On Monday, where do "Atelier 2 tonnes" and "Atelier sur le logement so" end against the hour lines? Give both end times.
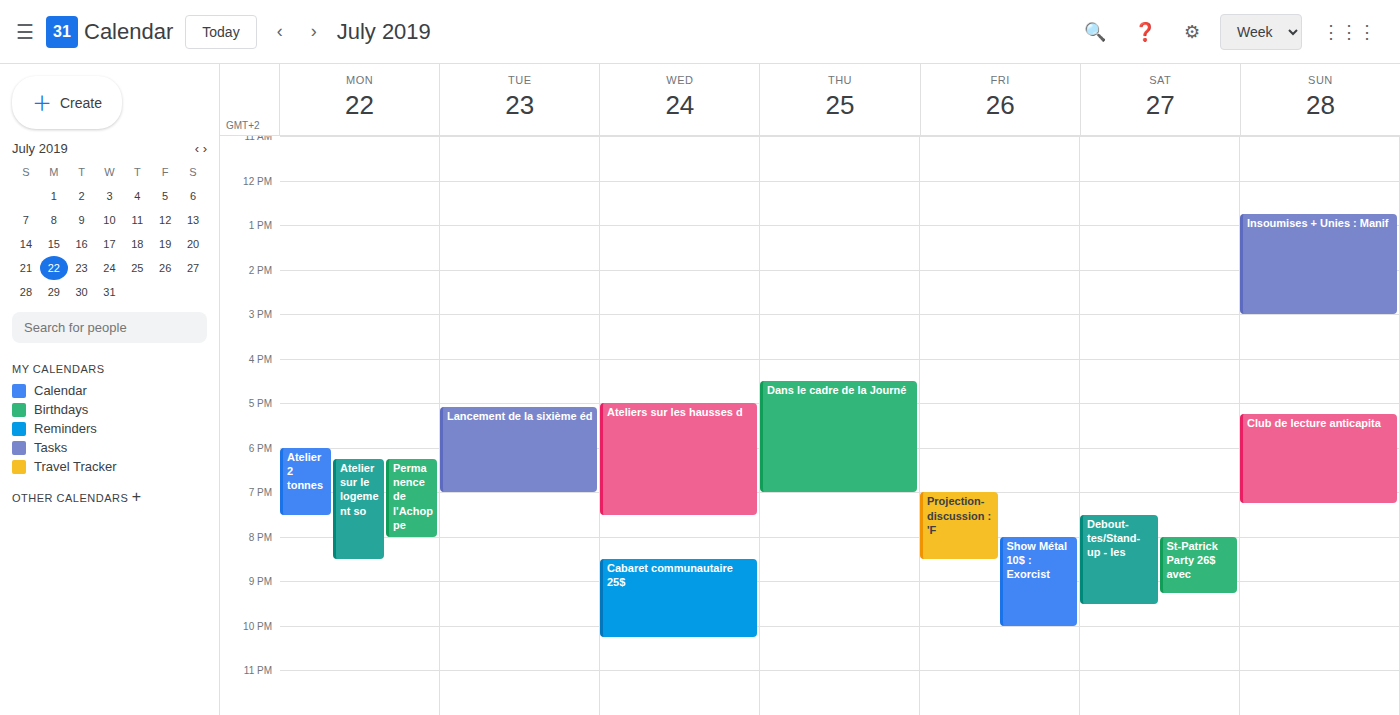
"Atelier 2 tonnes": 7:30 PM, halfway between the 7 PM and 8 PM lines. "Atelier sur le logement so": 8:30 PM, halfway between the 8 PM and 9 PM lines.